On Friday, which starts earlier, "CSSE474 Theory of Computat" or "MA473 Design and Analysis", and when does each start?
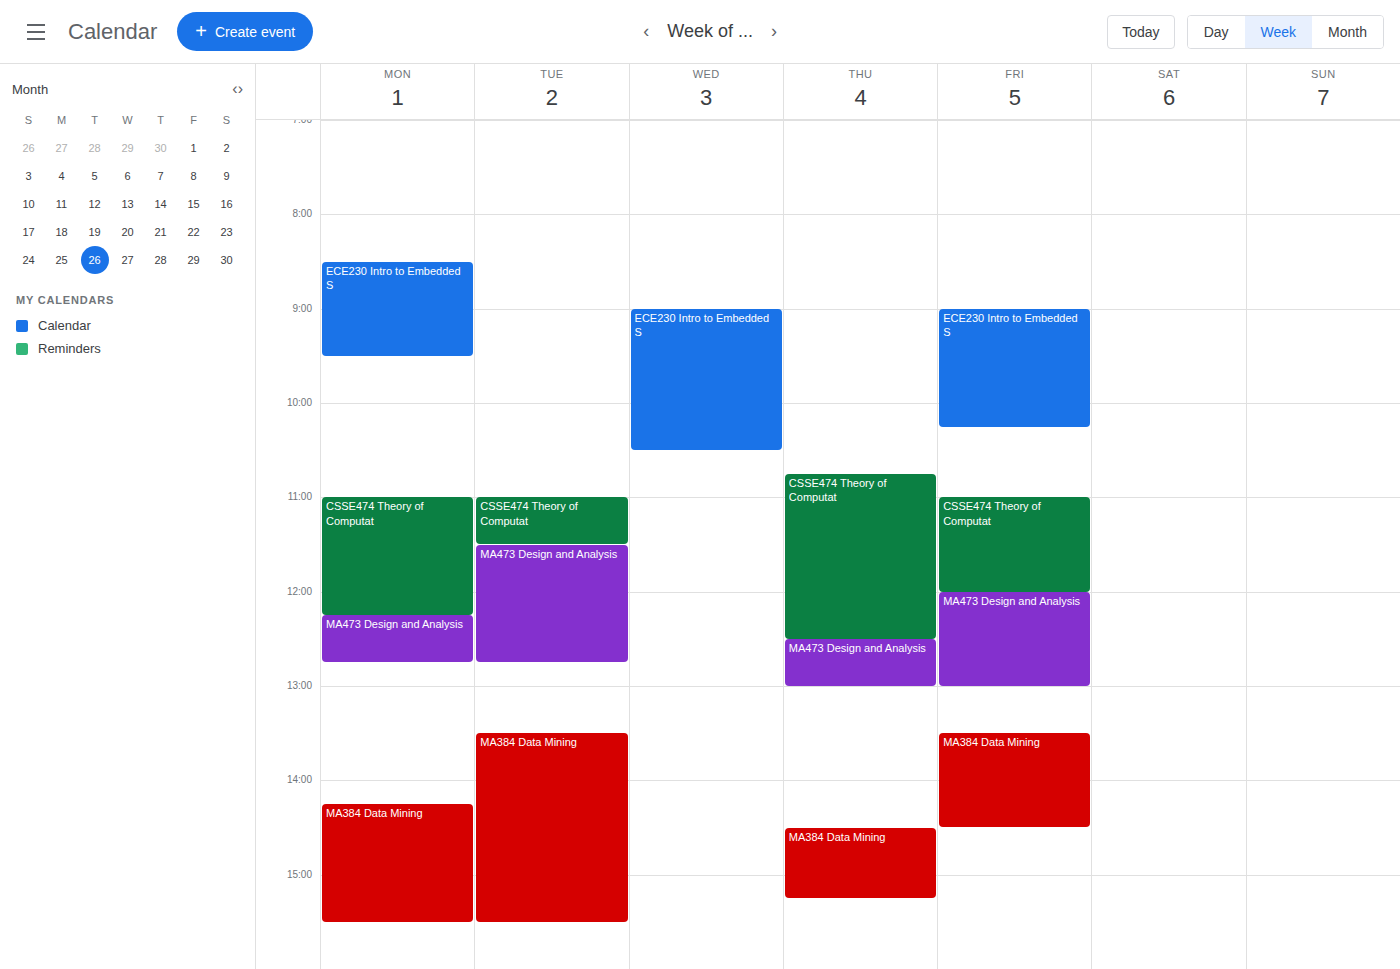
"CSSE474 Theory of Computat" 11:00 AM; "MA473 Design and Analysis" 12:00 PM.